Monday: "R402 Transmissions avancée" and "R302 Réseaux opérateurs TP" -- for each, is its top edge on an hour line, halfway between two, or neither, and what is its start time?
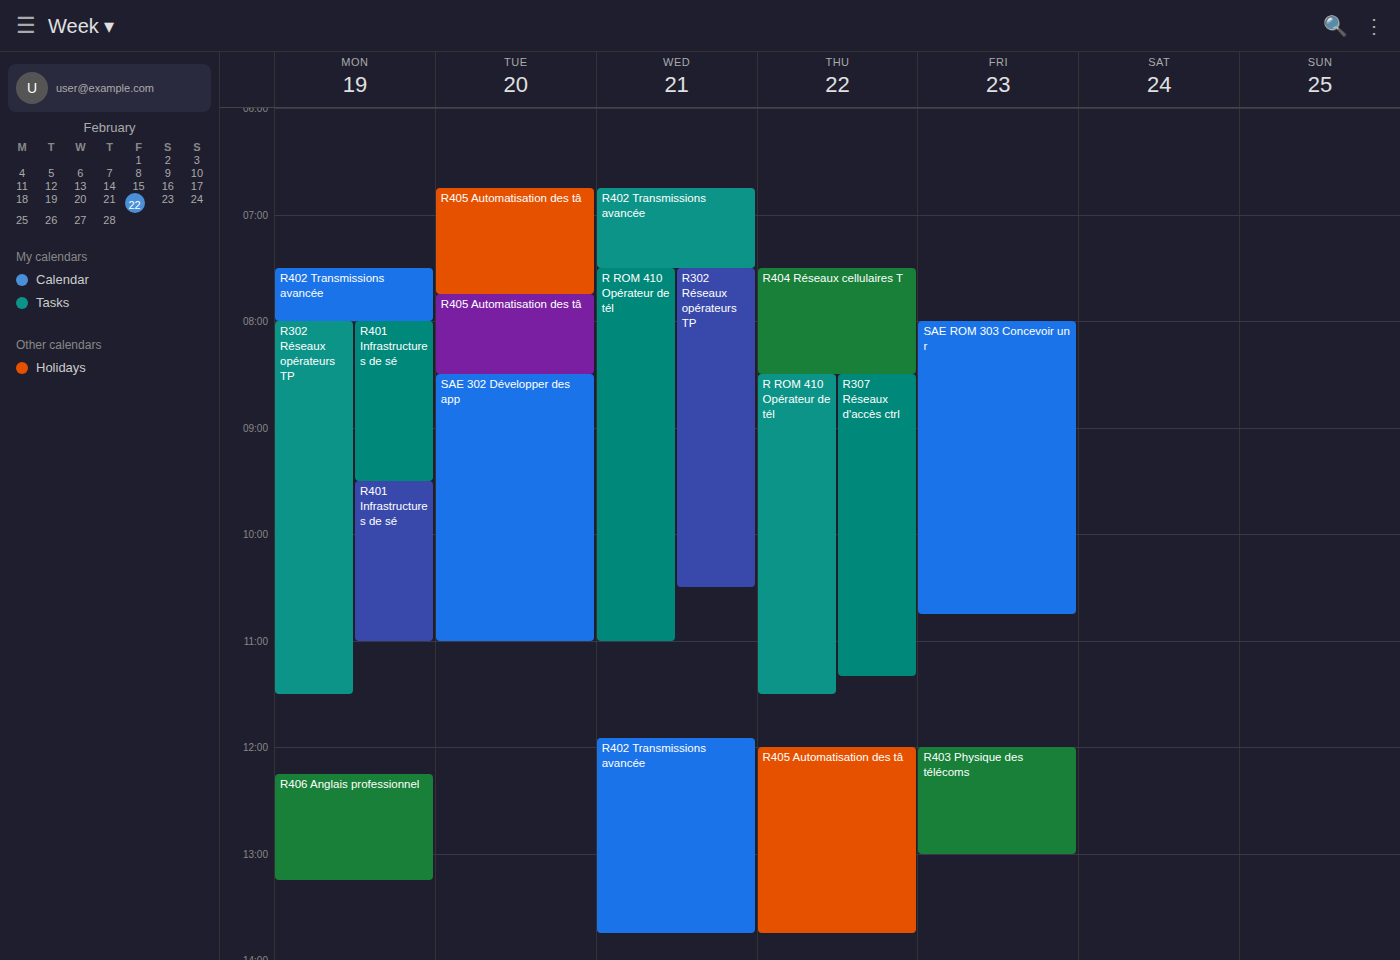
"R402 Transmissions avancée": 7:30 AM, halfway between the 7 AM and 8 AM lines. "R302 Réseaux opérateurs TP": 8:00 AM, exactly on the 8 AM line.